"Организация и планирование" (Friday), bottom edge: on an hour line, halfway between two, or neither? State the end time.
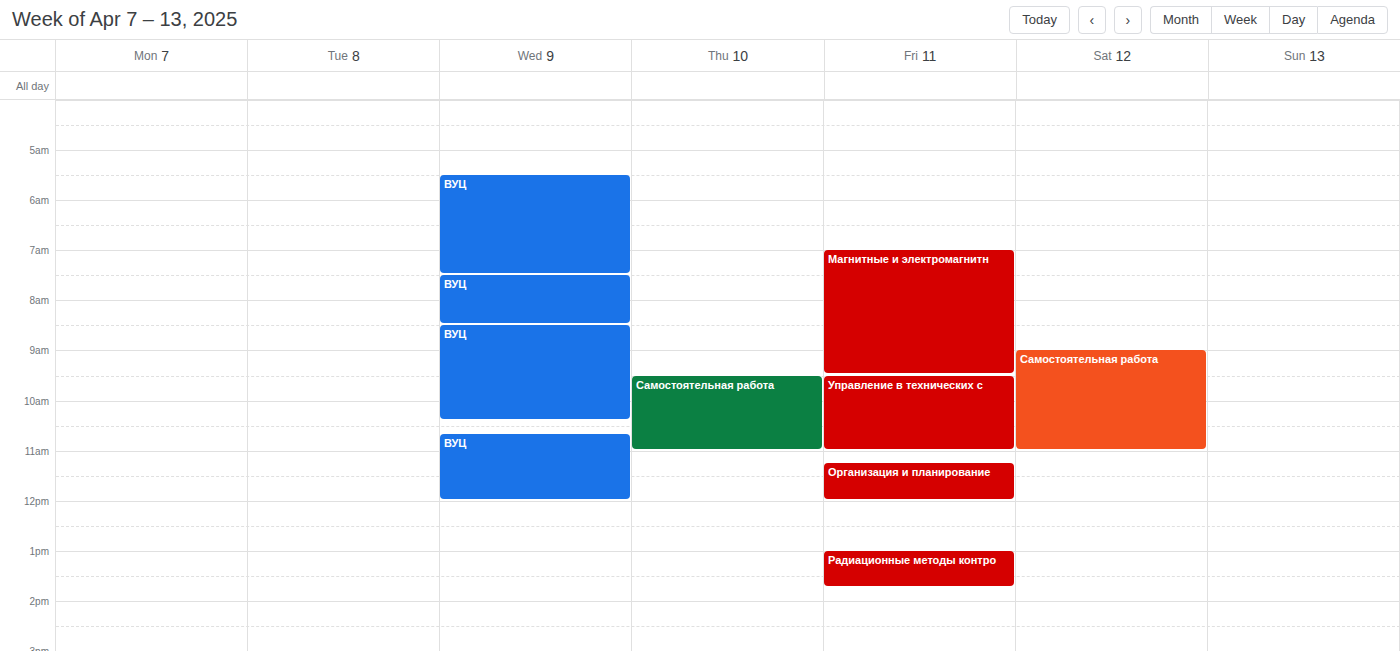
12:00 PM -- exactly on the 12 PM line.